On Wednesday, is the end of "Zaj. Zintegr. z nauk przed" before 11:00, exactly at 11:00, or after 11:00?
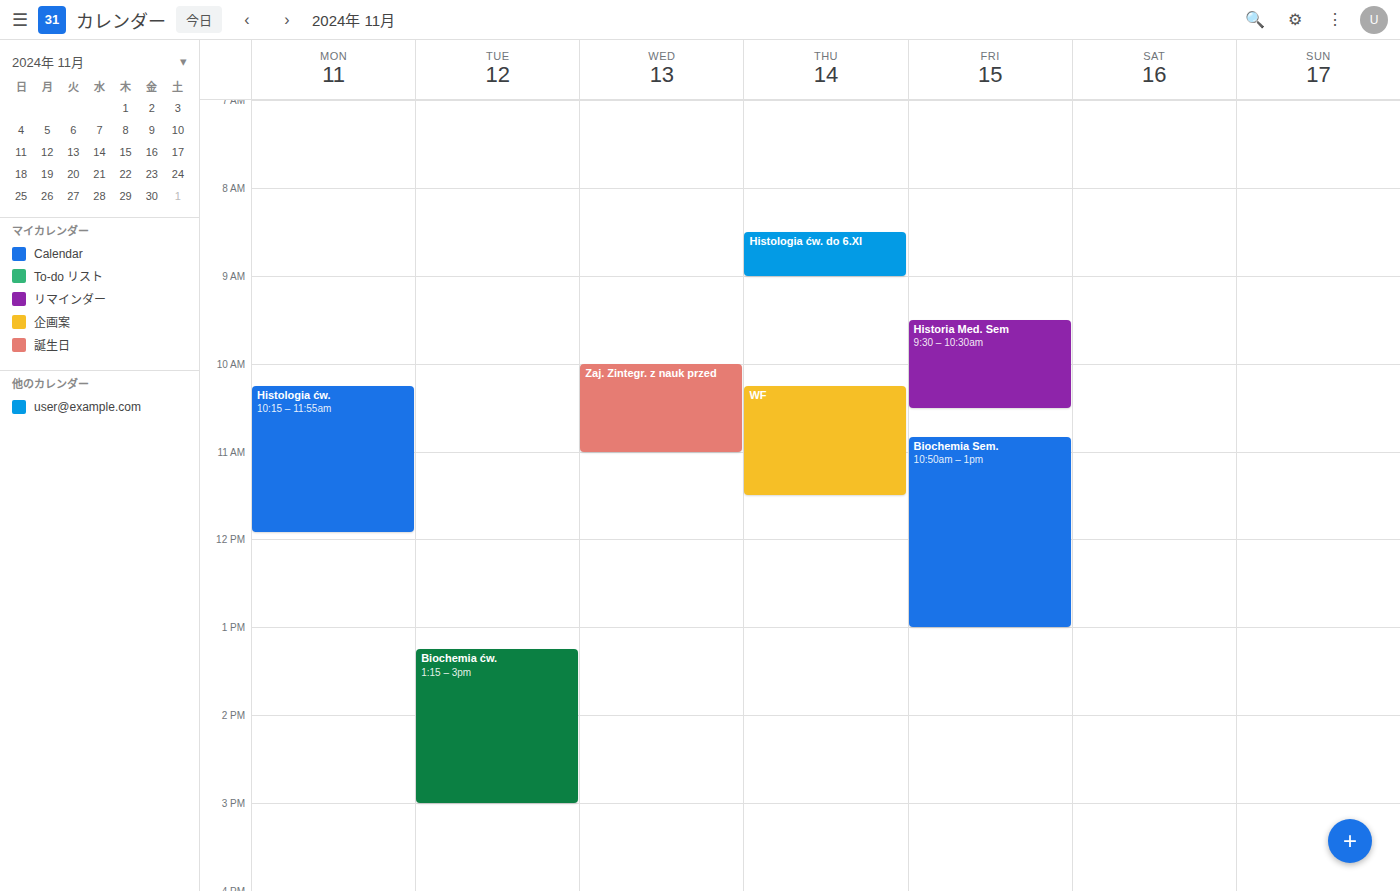
11:00 -- exactly at 11:00, on the 11:00 line.